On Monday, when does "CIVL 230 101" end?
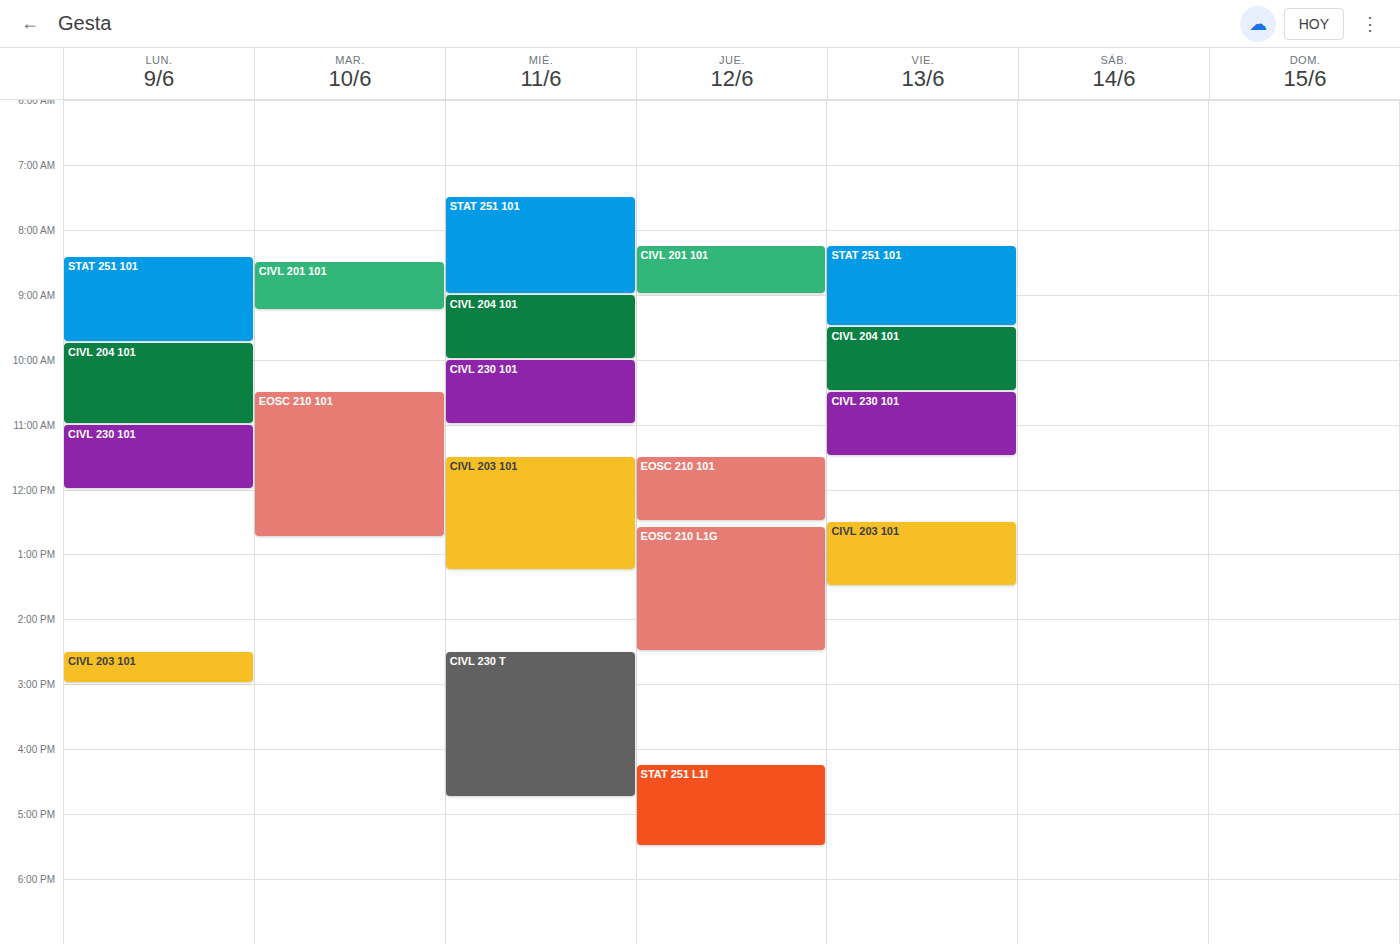
12:00 PM